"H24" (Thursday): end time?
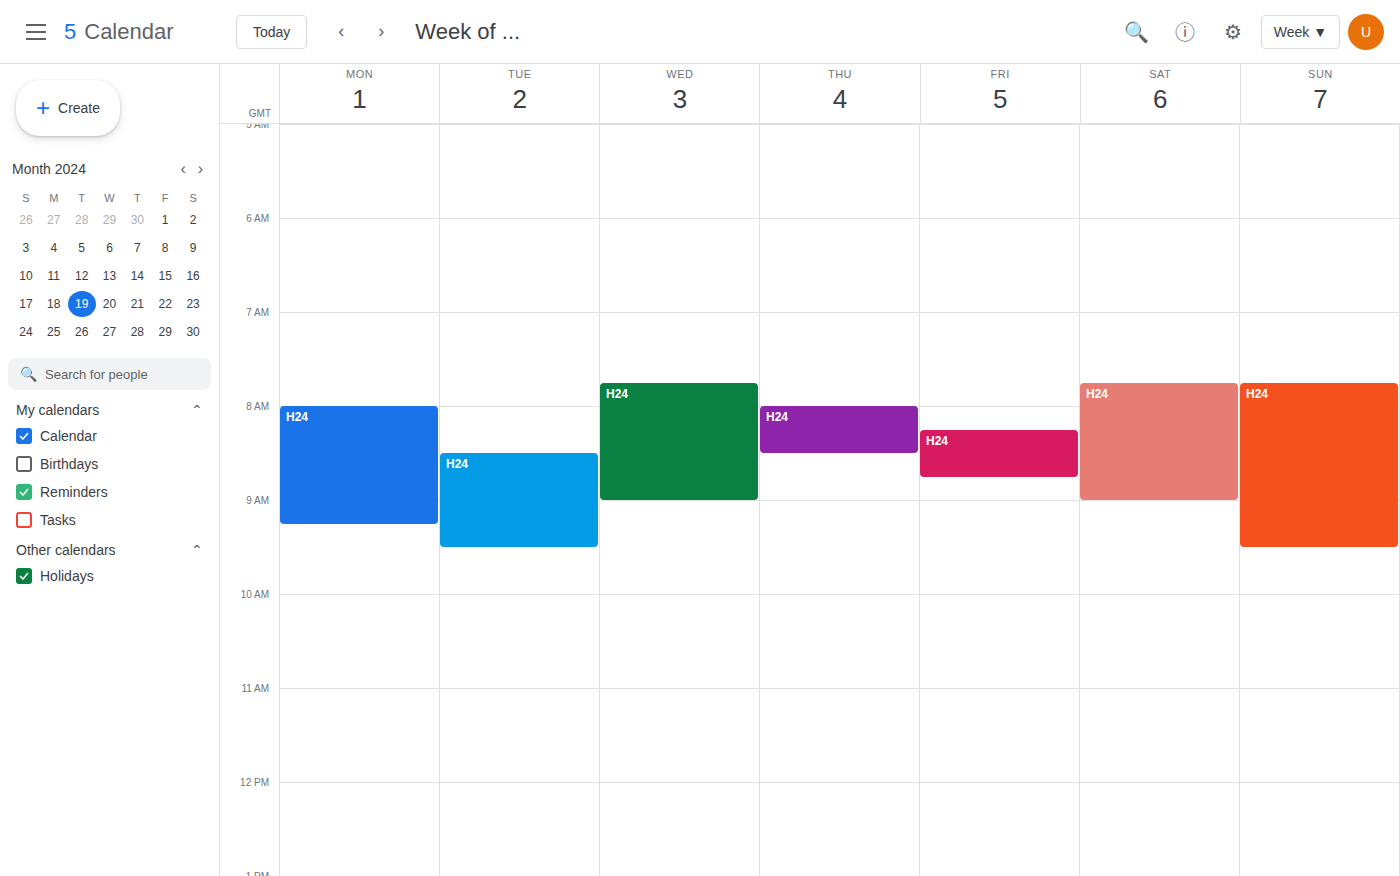
08:30